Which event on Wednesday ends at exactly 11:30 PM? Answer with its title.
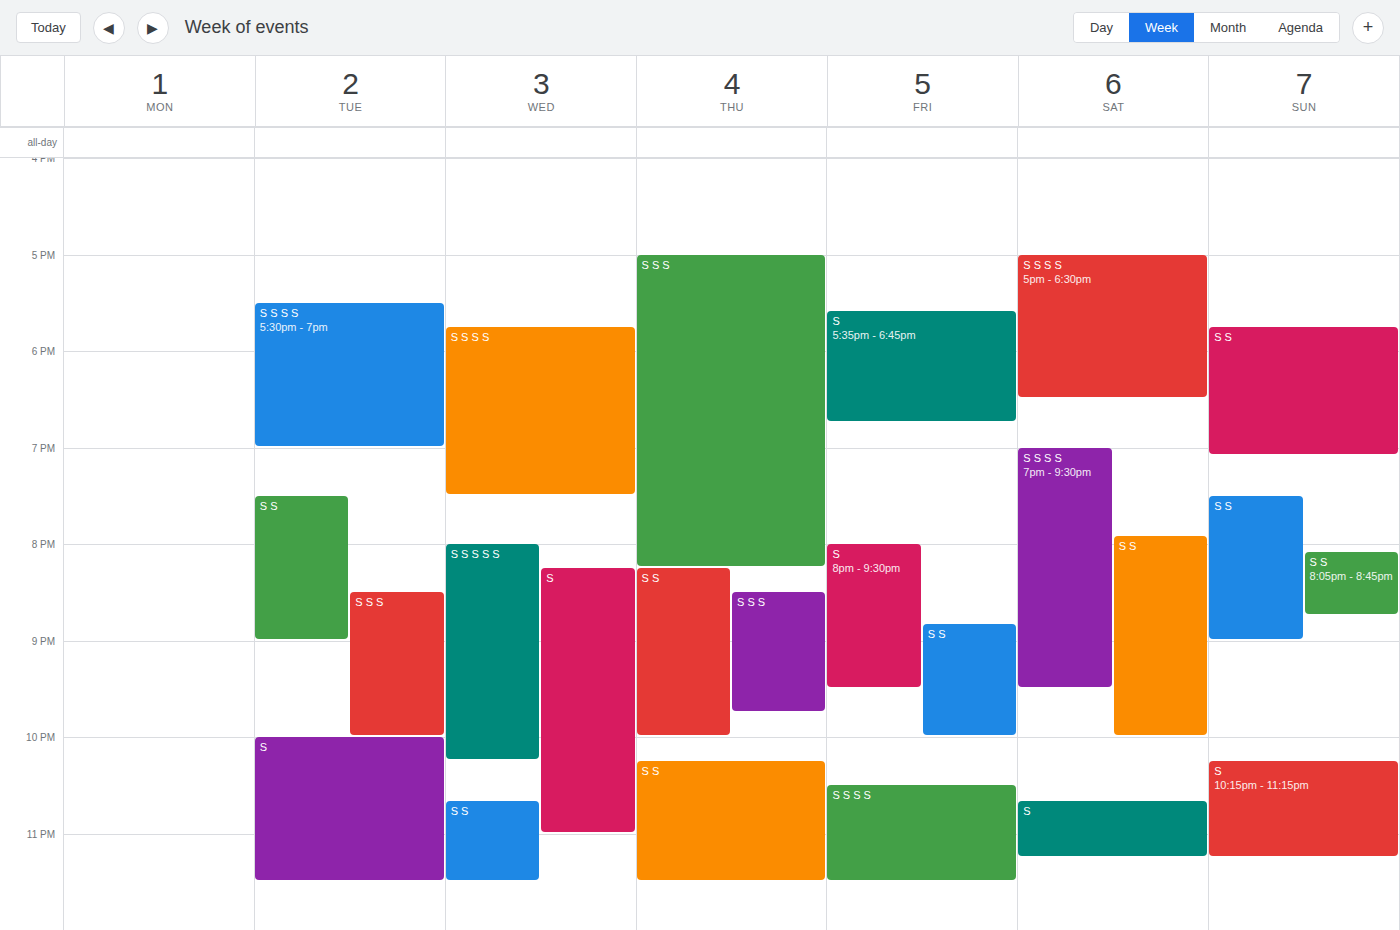
"S S"